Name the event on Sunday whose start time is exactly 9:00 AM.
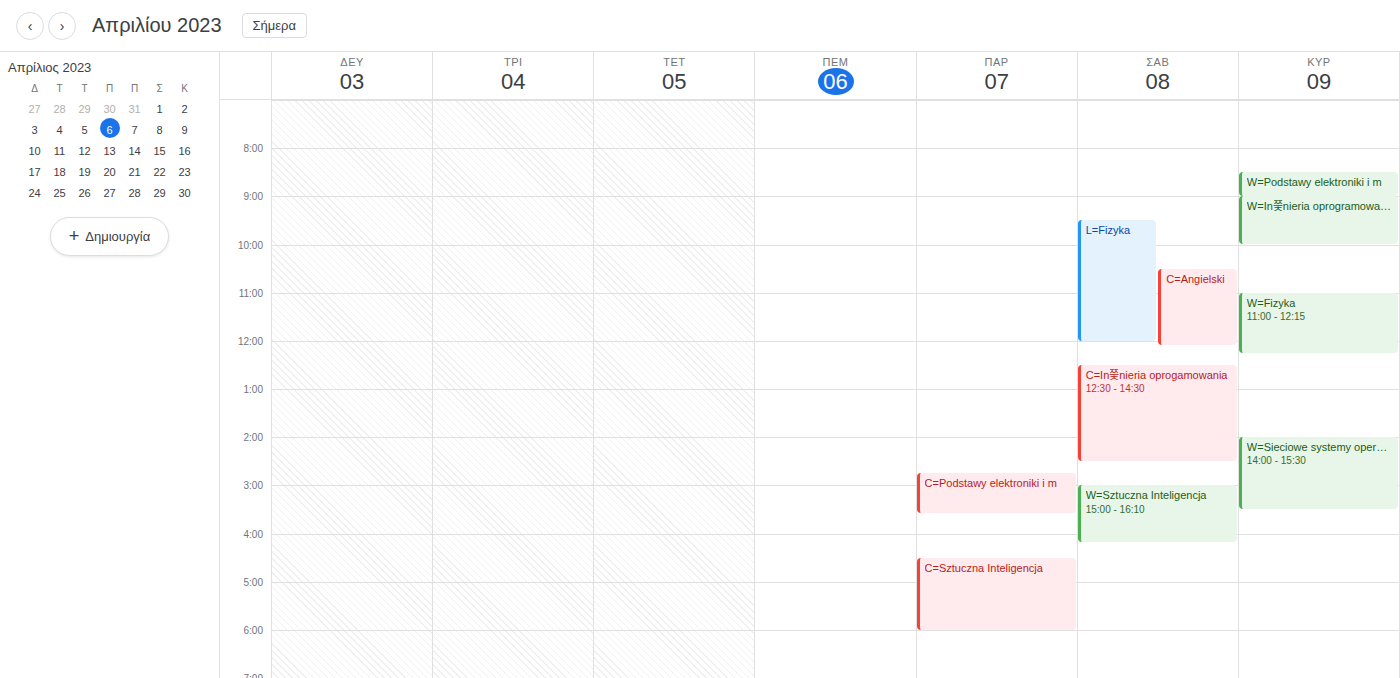
"W=In쯫nieria oprogramowania"